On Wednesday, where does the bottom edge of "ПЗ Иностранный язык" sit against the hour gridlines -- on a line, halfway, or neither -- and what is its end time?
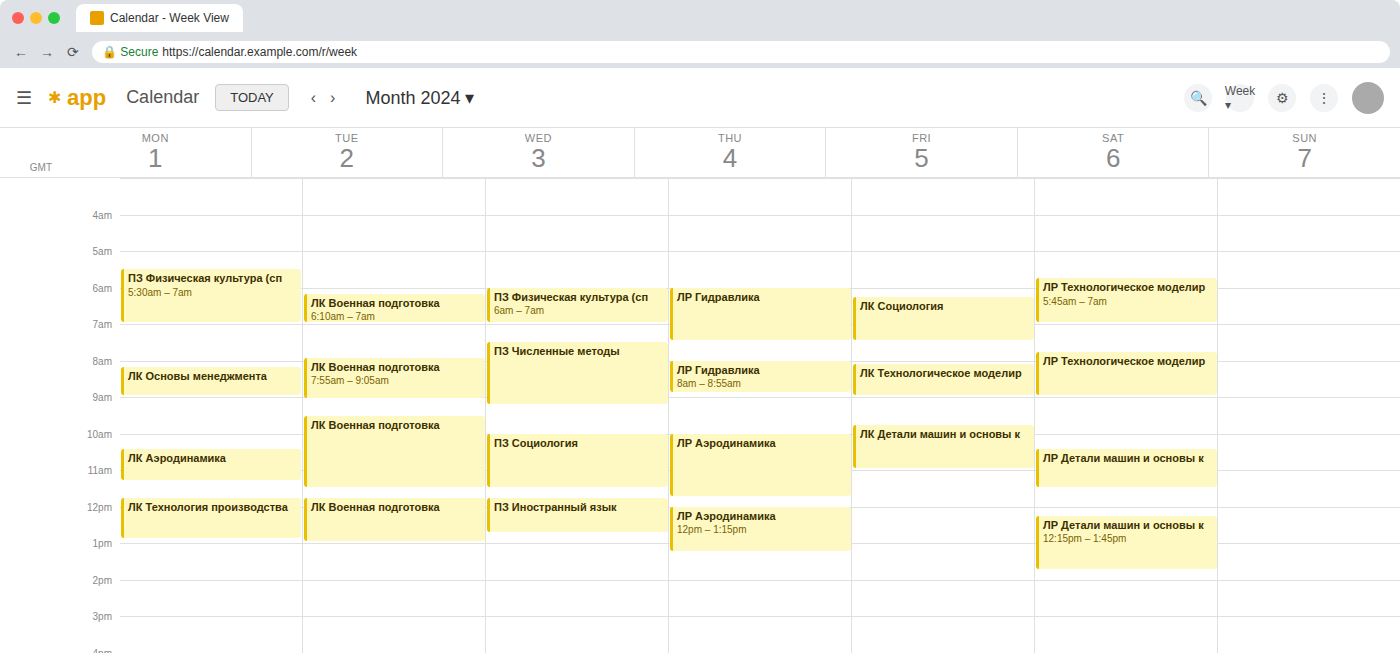
12:45 PM -- neither: three quarters of the way from the 12 PM line to the 1 PM line.